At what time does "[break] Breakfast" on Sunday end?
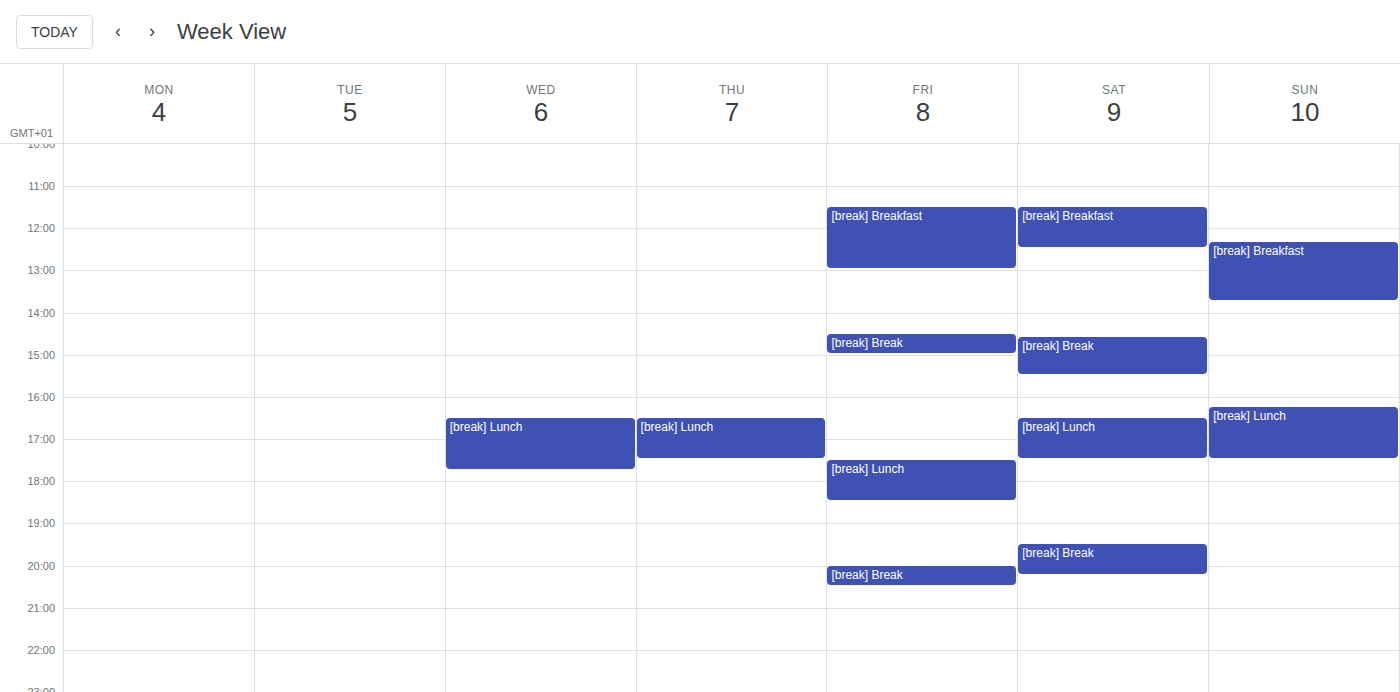
1:45 PM